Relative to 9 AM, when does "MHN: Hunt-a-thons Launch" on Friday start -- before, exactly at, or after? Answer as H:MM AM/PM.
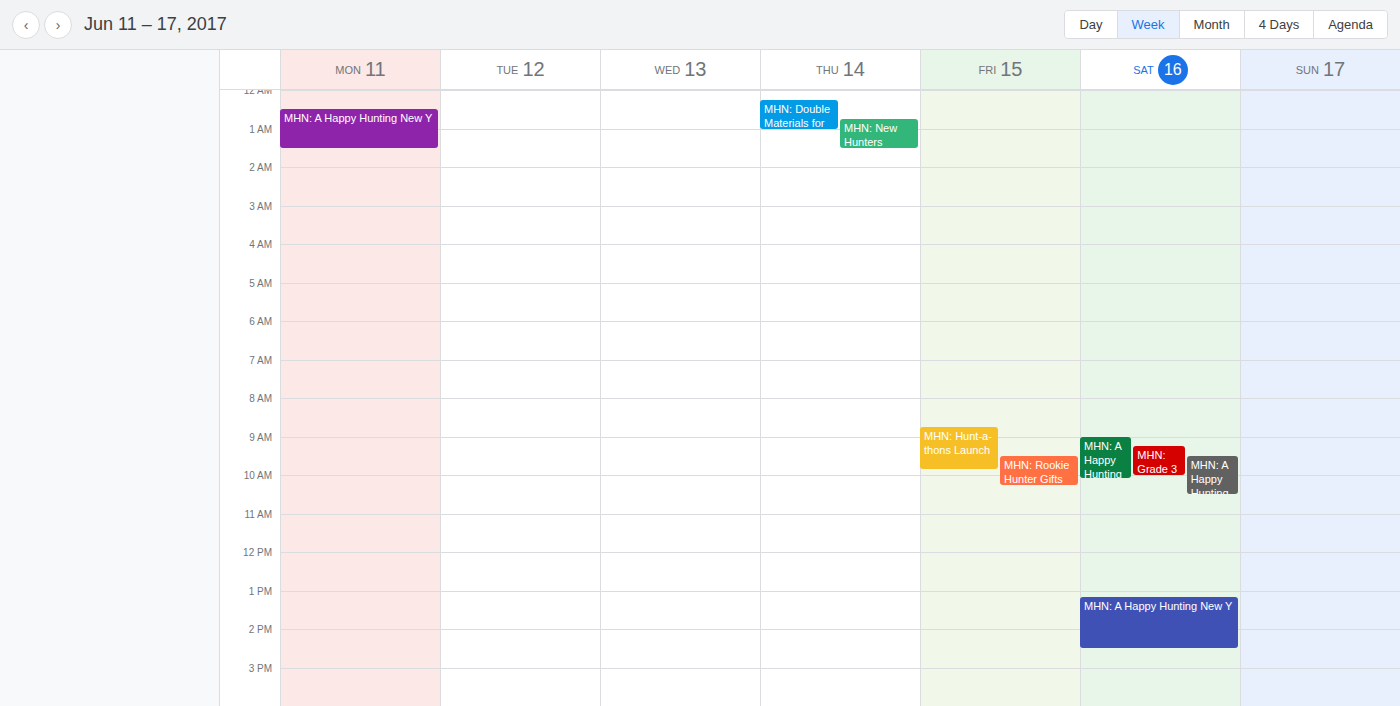
8:45 AM -- before 9 AM, 15 minutes above the 9 AM line.